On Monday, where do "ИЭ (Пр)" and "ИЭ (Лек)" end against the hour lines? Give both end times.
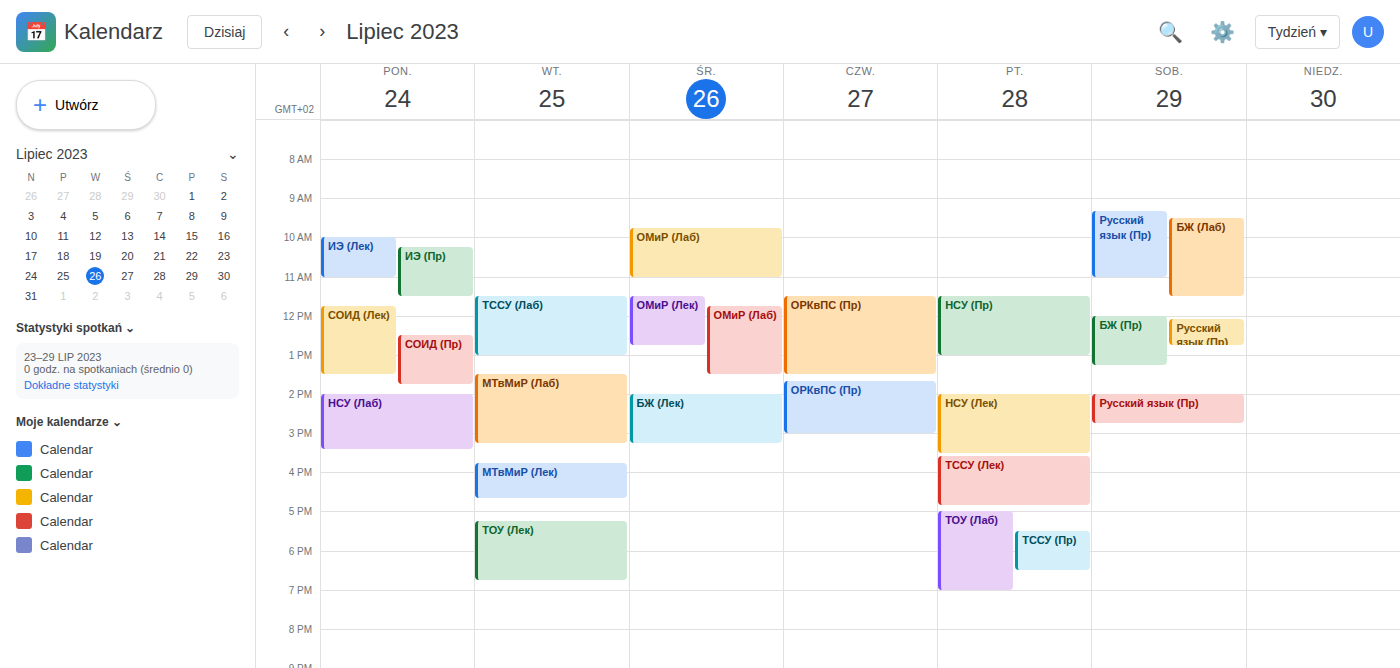
"ИЭ (Пр)": 11:30 AM, halfway between the 11 AM and 12 PM lines. "ИЭ (Лек)": 11:00 AM, exactly on the 11 AM line.